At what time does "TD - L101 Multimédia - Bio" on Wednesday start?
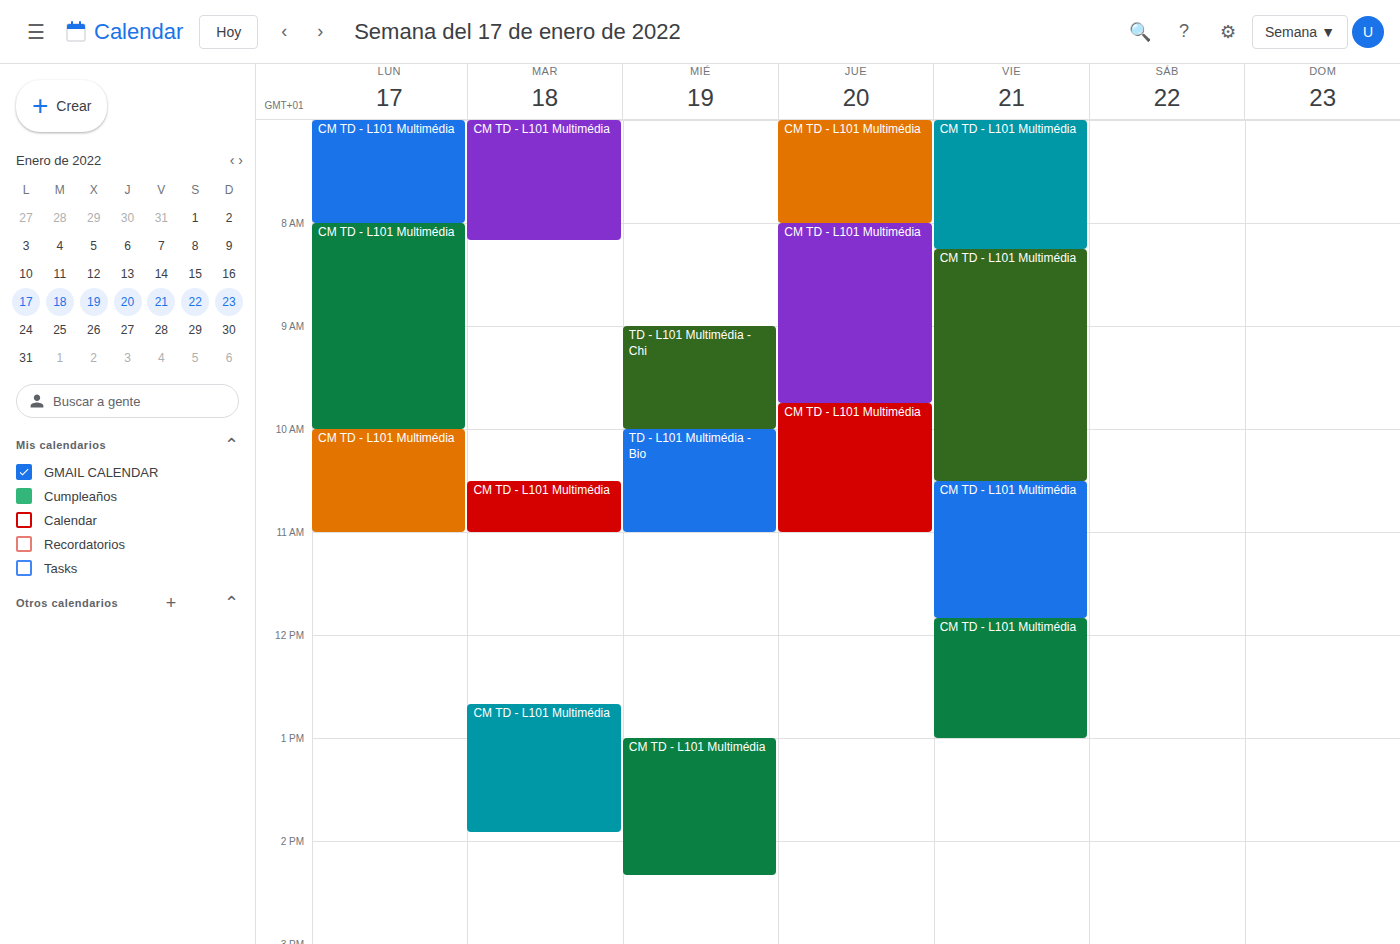
10:00 AM